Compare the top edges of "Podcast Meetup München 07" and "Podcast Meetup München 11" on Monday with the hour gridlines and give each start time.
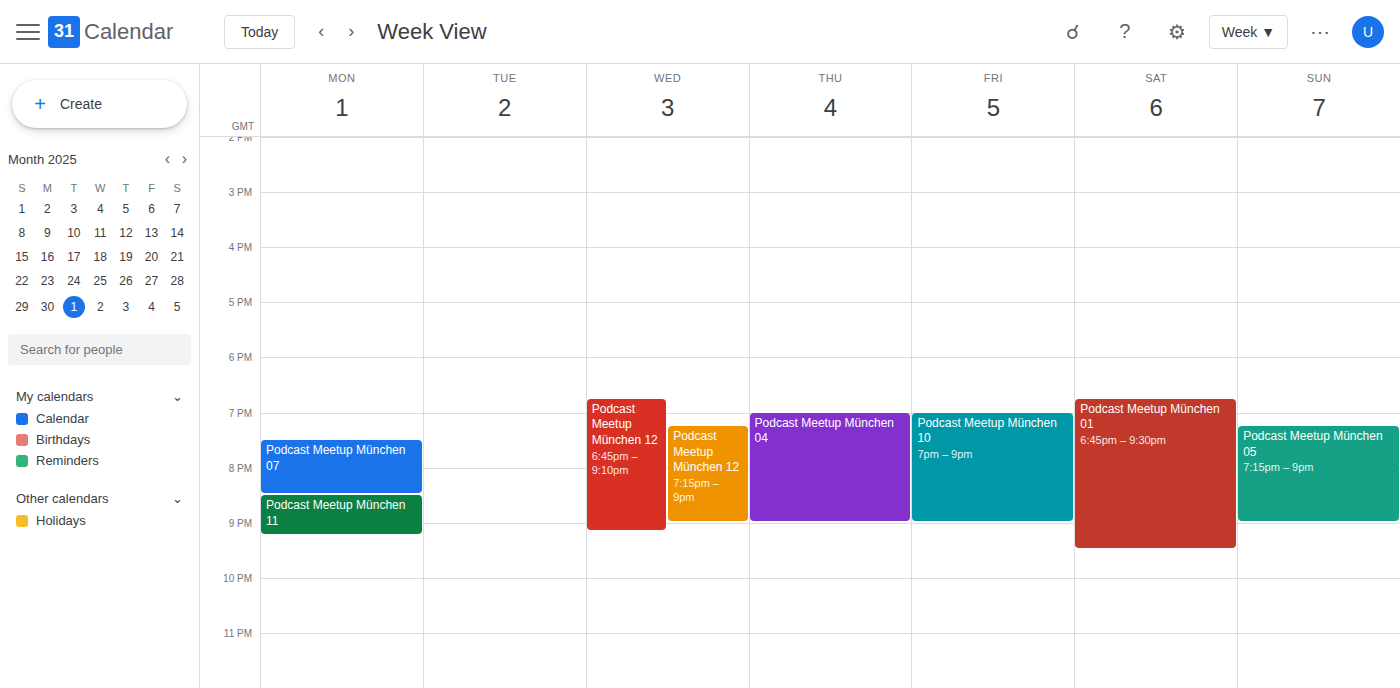
"Podcast Meetup München 07": 7:30 PM, halfway between the 7 PM and 8 PM lines. "Podcast Meetup München 11": 8:30 PM, halfway between the 8 PM and 9 PM lines.